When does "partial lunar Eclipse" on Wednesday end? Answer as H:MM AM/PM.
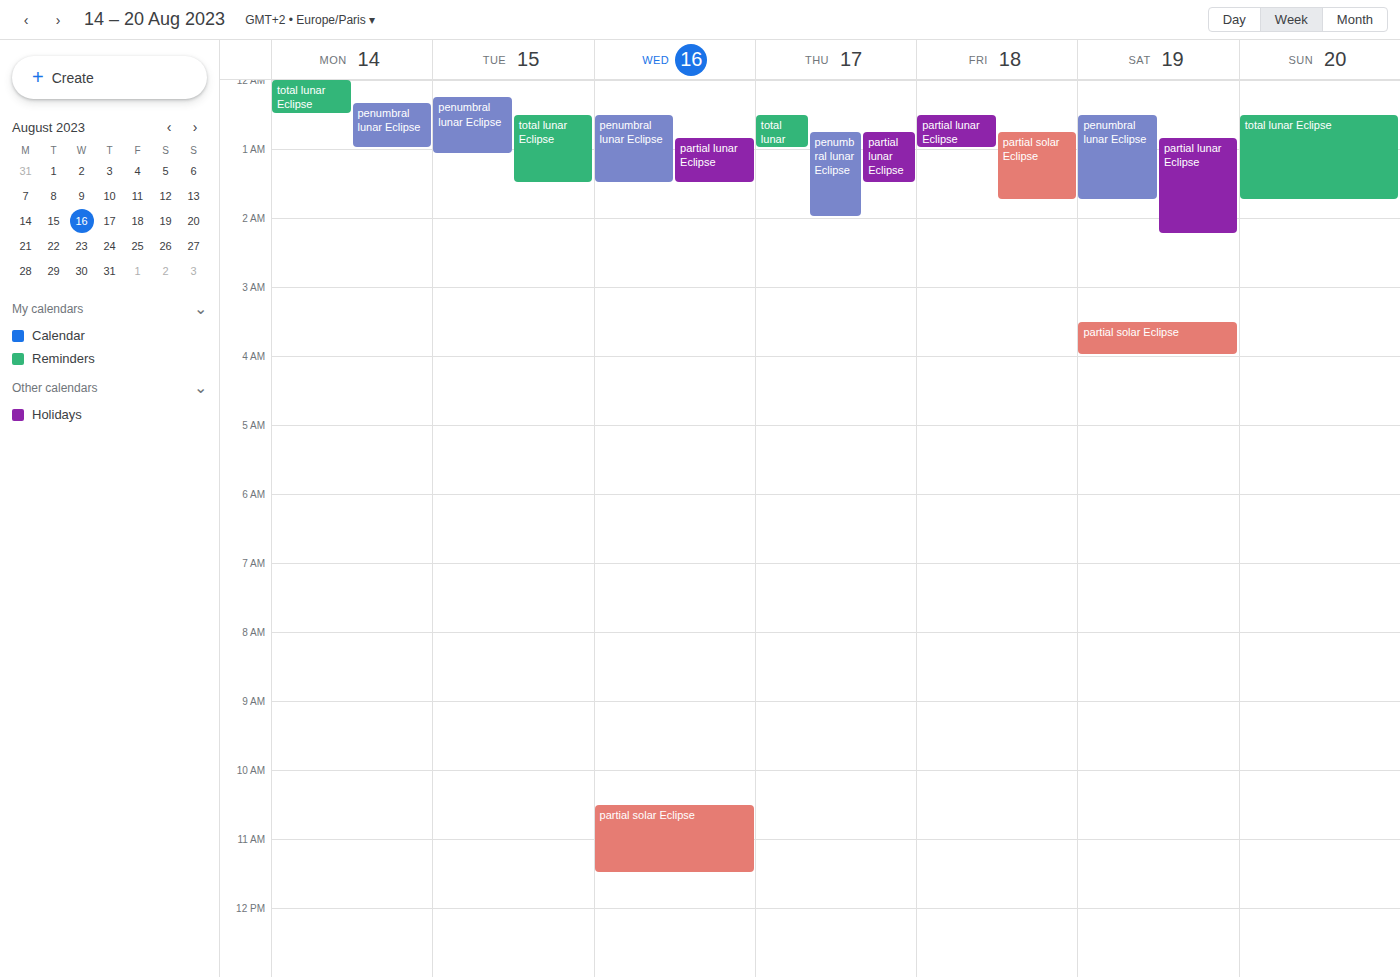
1:30 AM